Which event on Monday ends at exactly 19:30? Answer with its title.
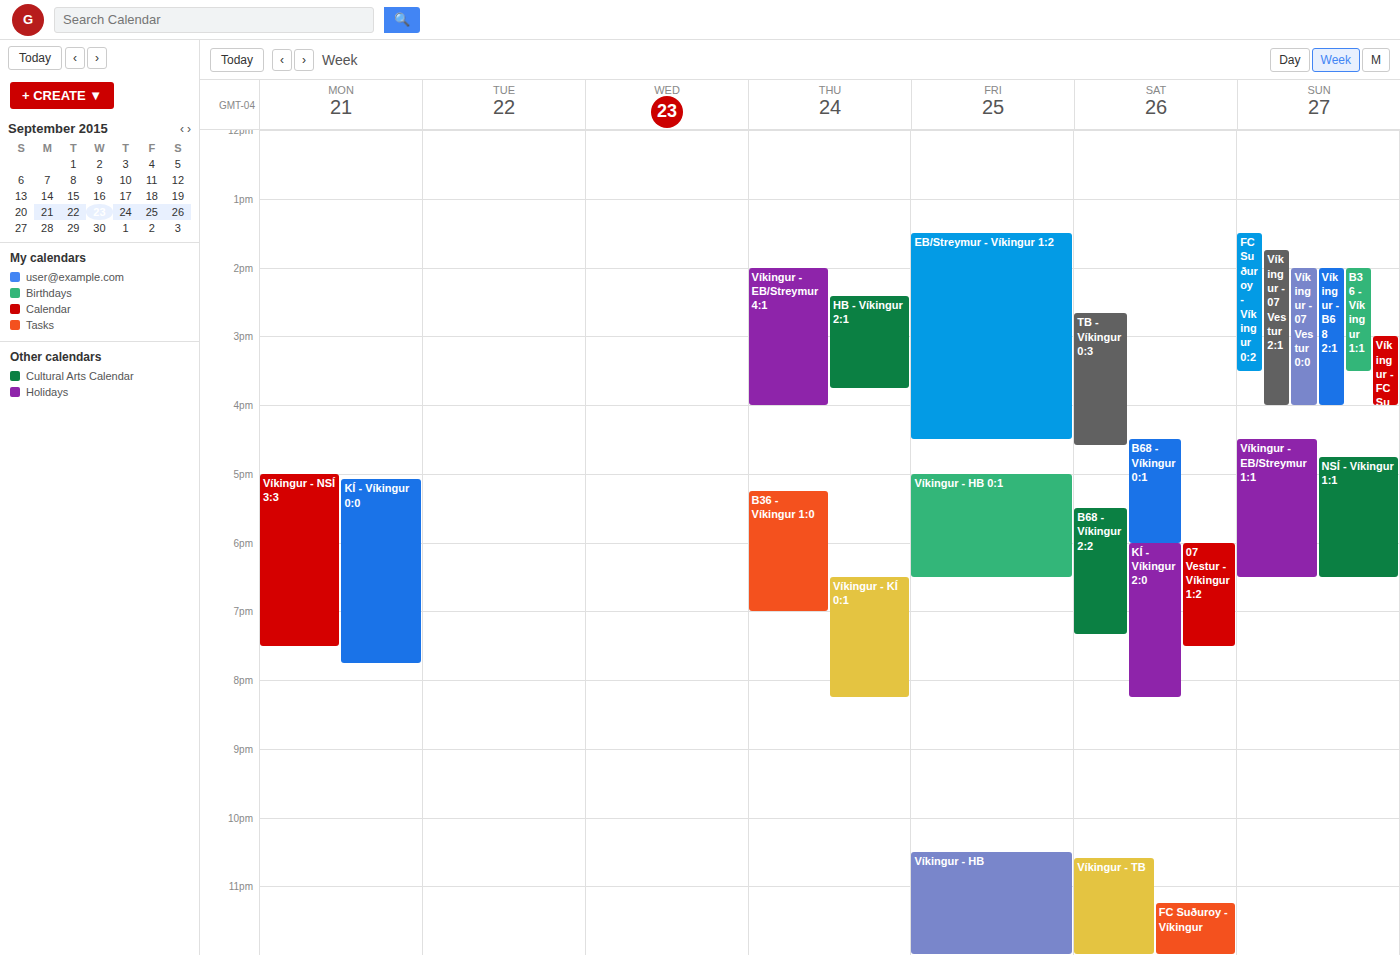
"Víkingur - NSÍ 3:3"